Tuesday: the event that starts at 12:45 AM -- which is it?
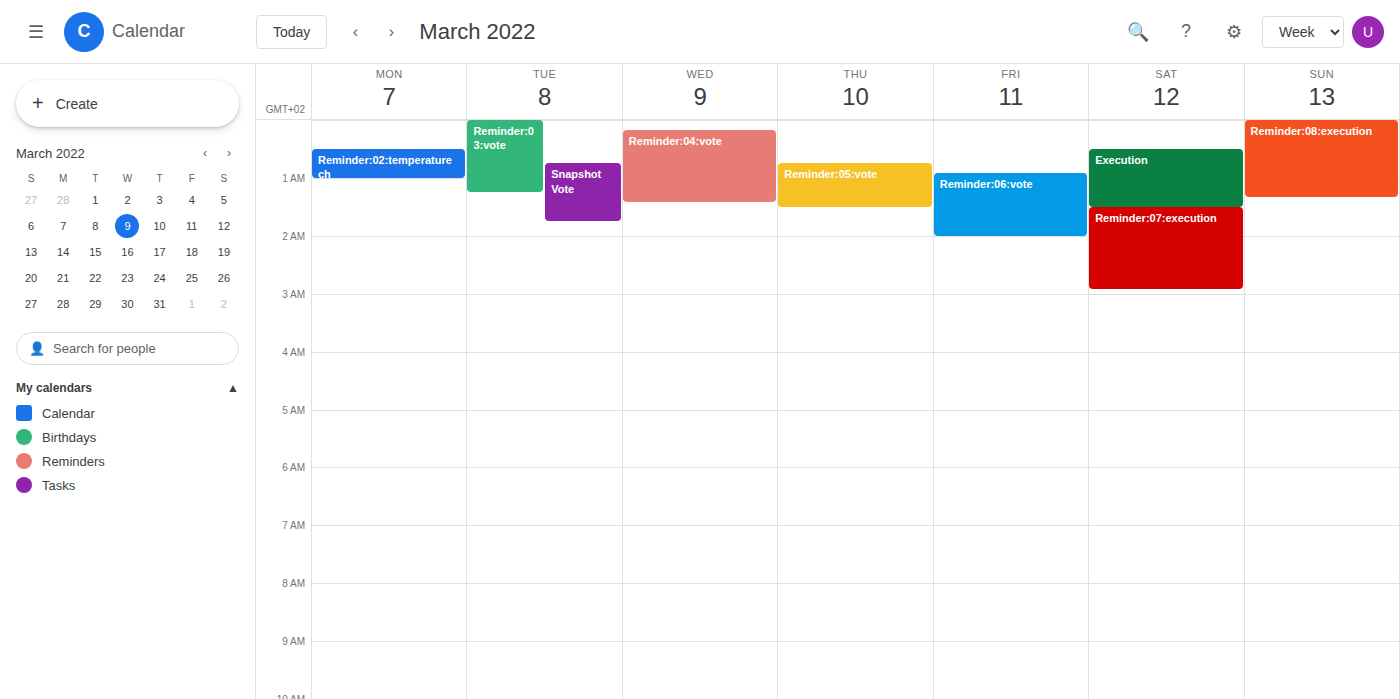
"Snapshot Vote"